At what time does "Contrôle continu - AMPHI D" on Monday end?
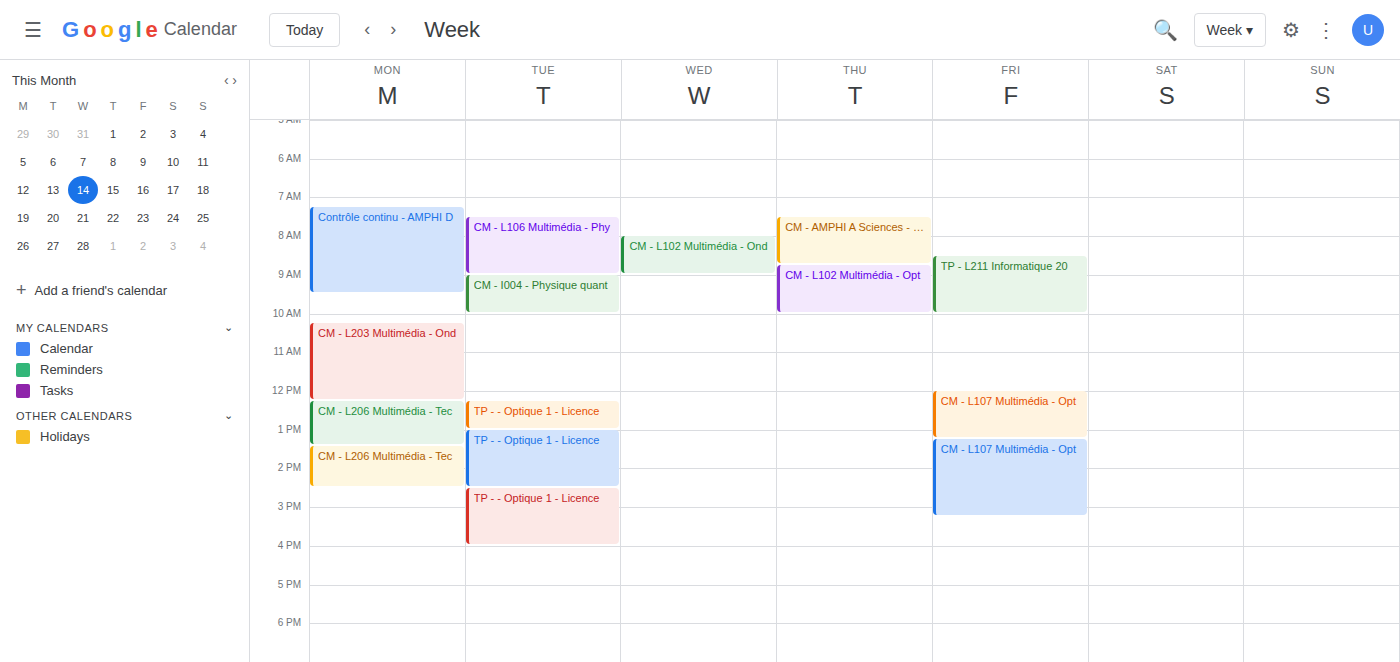
09:30